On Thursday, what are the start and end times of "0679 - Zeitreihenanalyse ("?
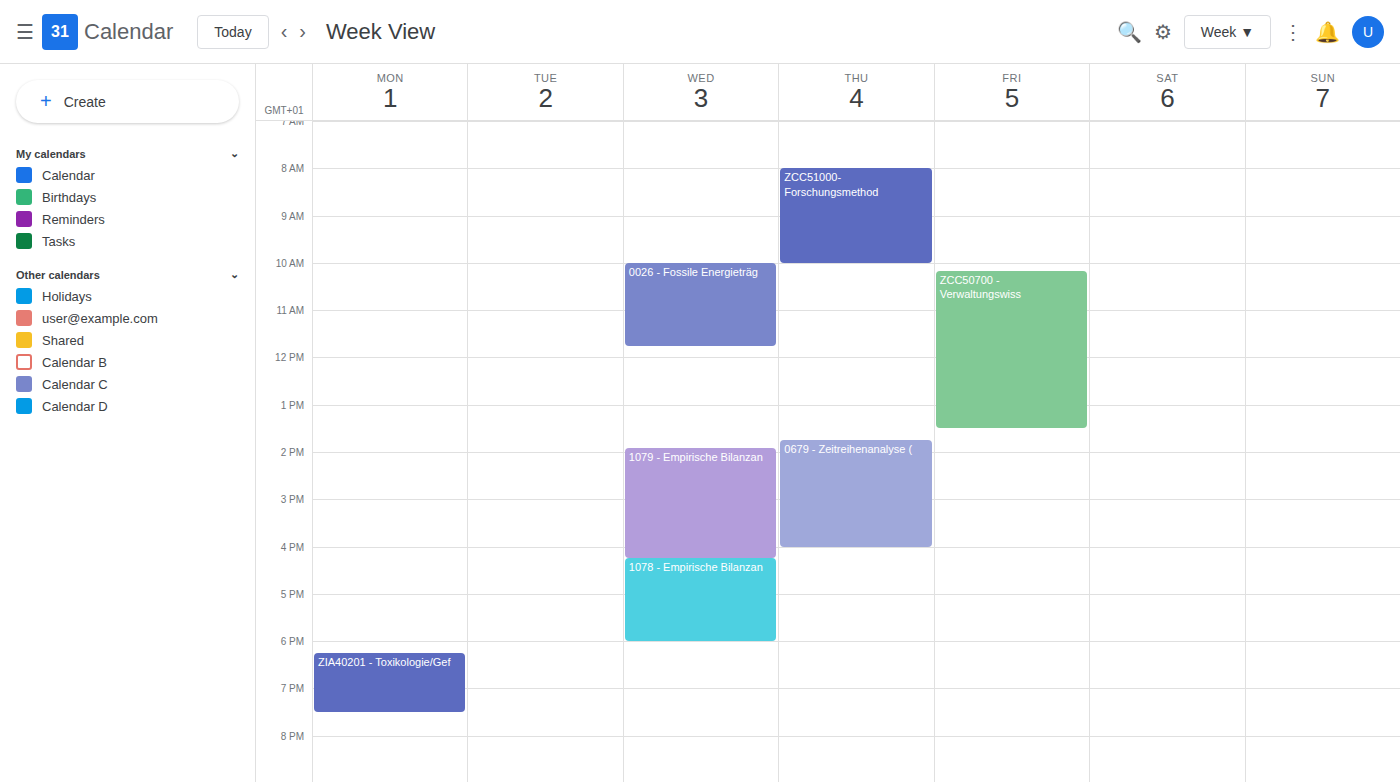
1:45 PM to 4:00 PM